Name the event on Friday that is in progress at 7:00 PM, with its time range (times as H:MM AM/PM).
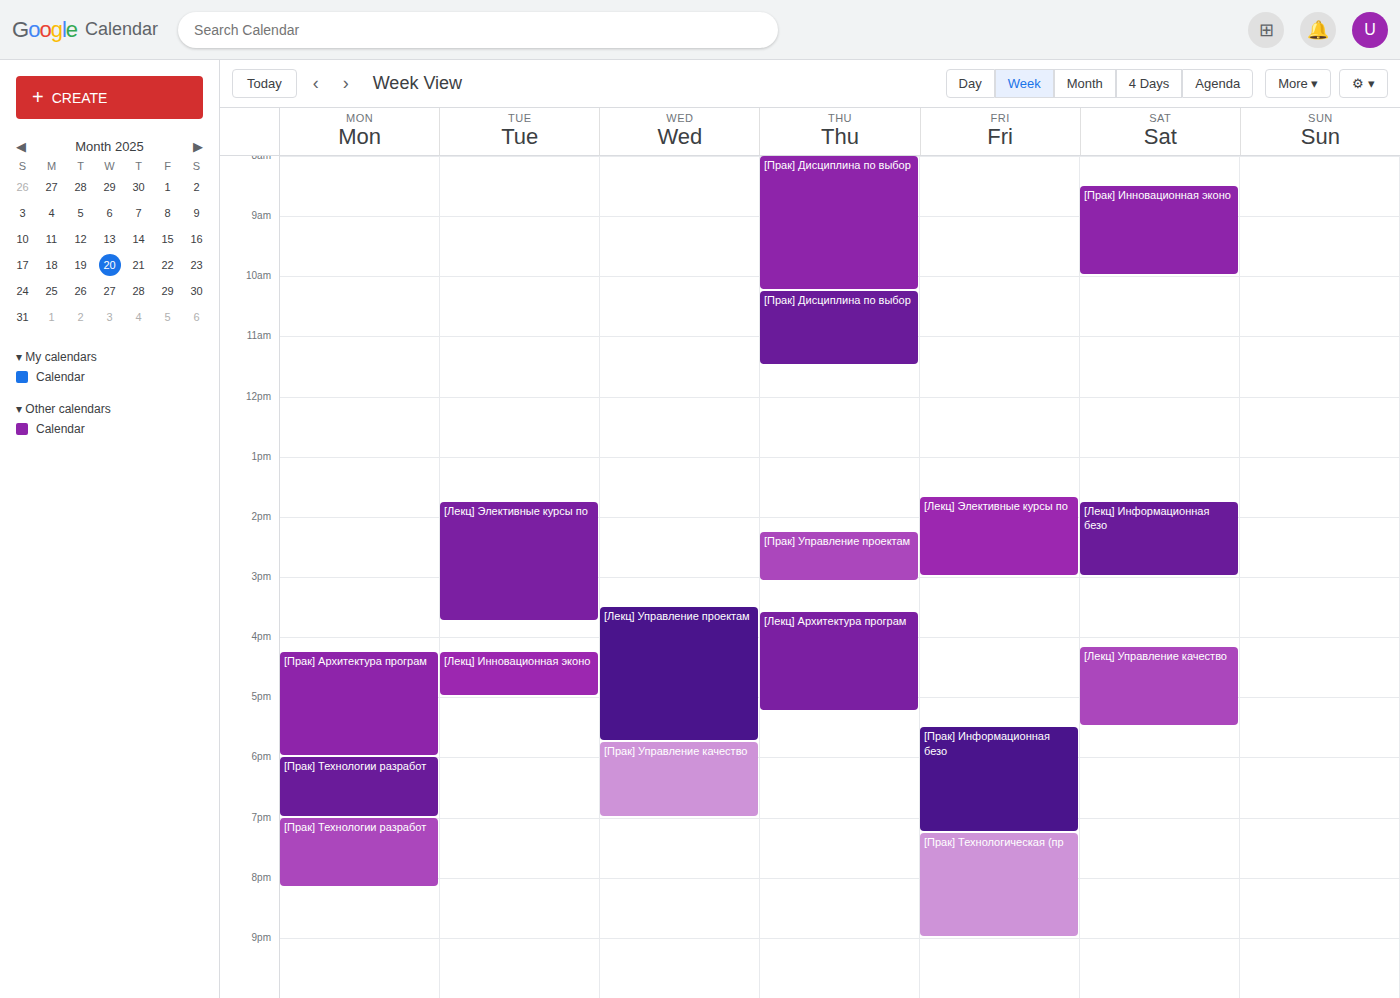
"[Прак] Информационная безо", 5:30 PM to 7:15 PM